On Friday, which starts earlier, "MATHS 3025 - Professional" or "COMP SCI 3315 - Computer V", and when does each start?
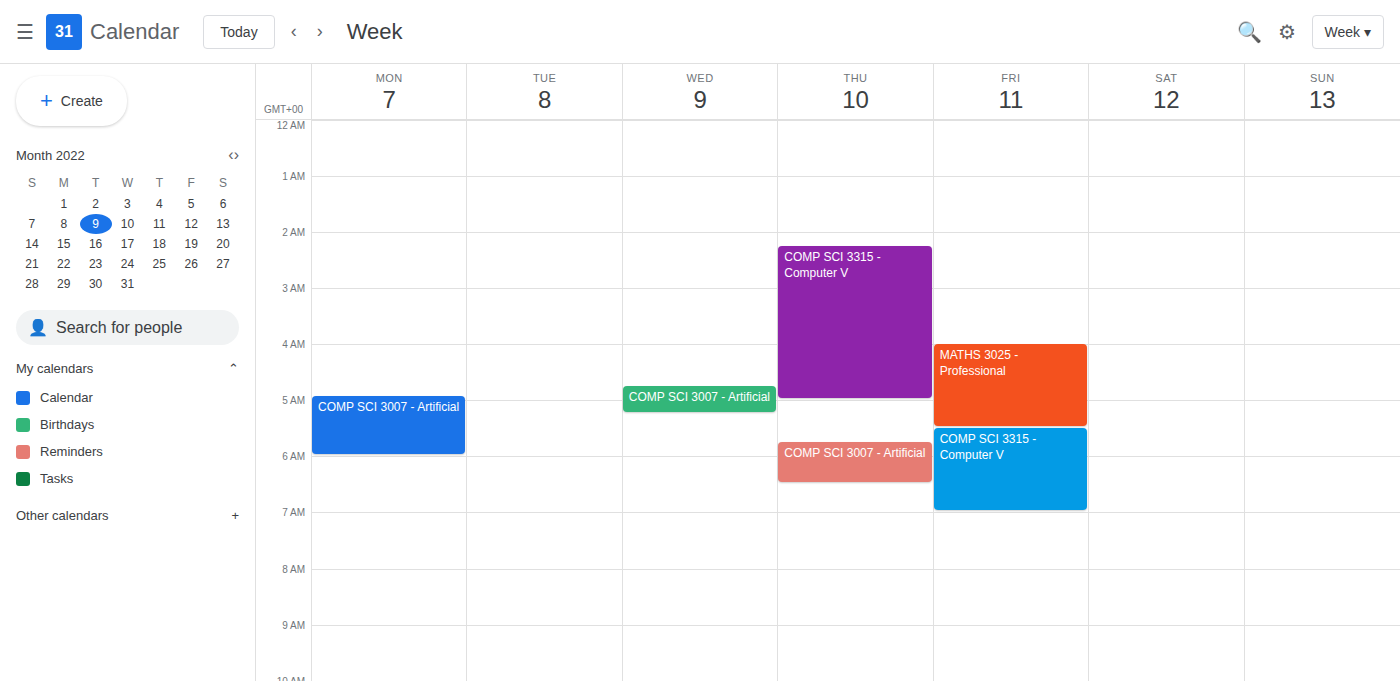
"MATHS 3025 - Professional" 04:00; "COMP SCI 3315 - Computer V" 05:30.